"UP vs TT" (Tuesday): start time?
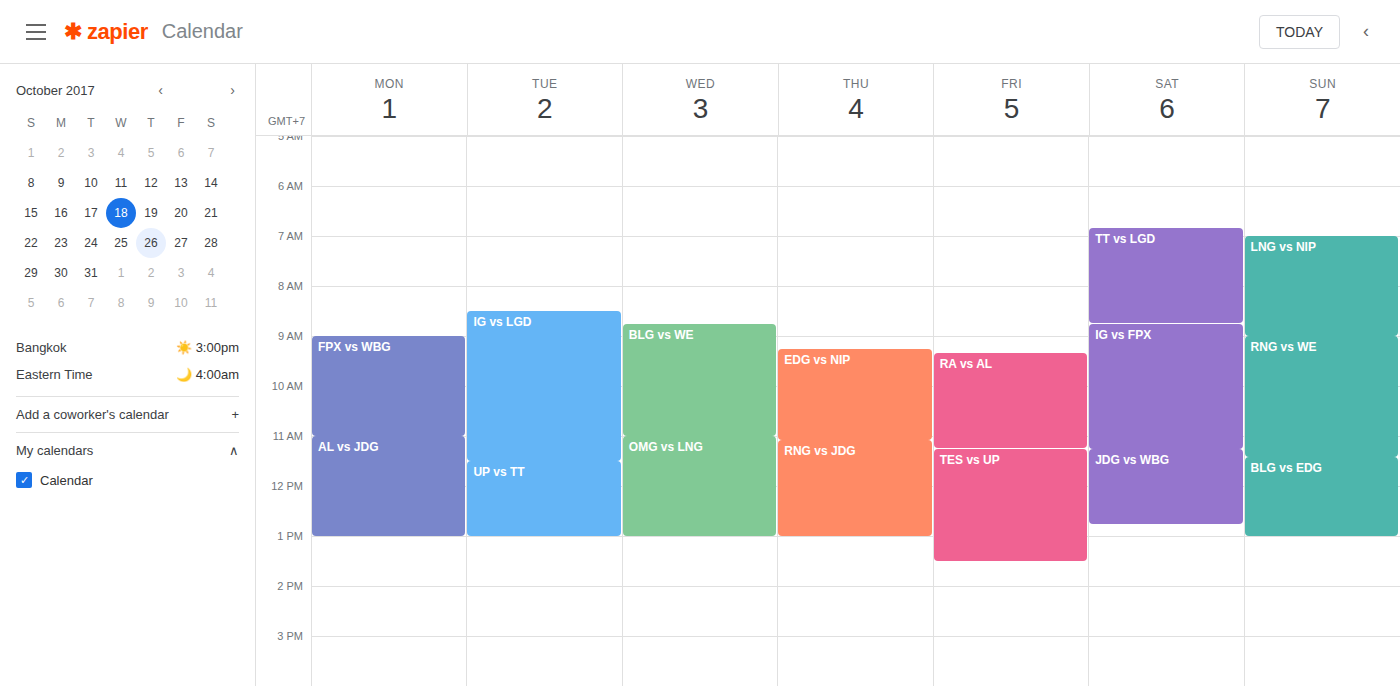
11:30 AM